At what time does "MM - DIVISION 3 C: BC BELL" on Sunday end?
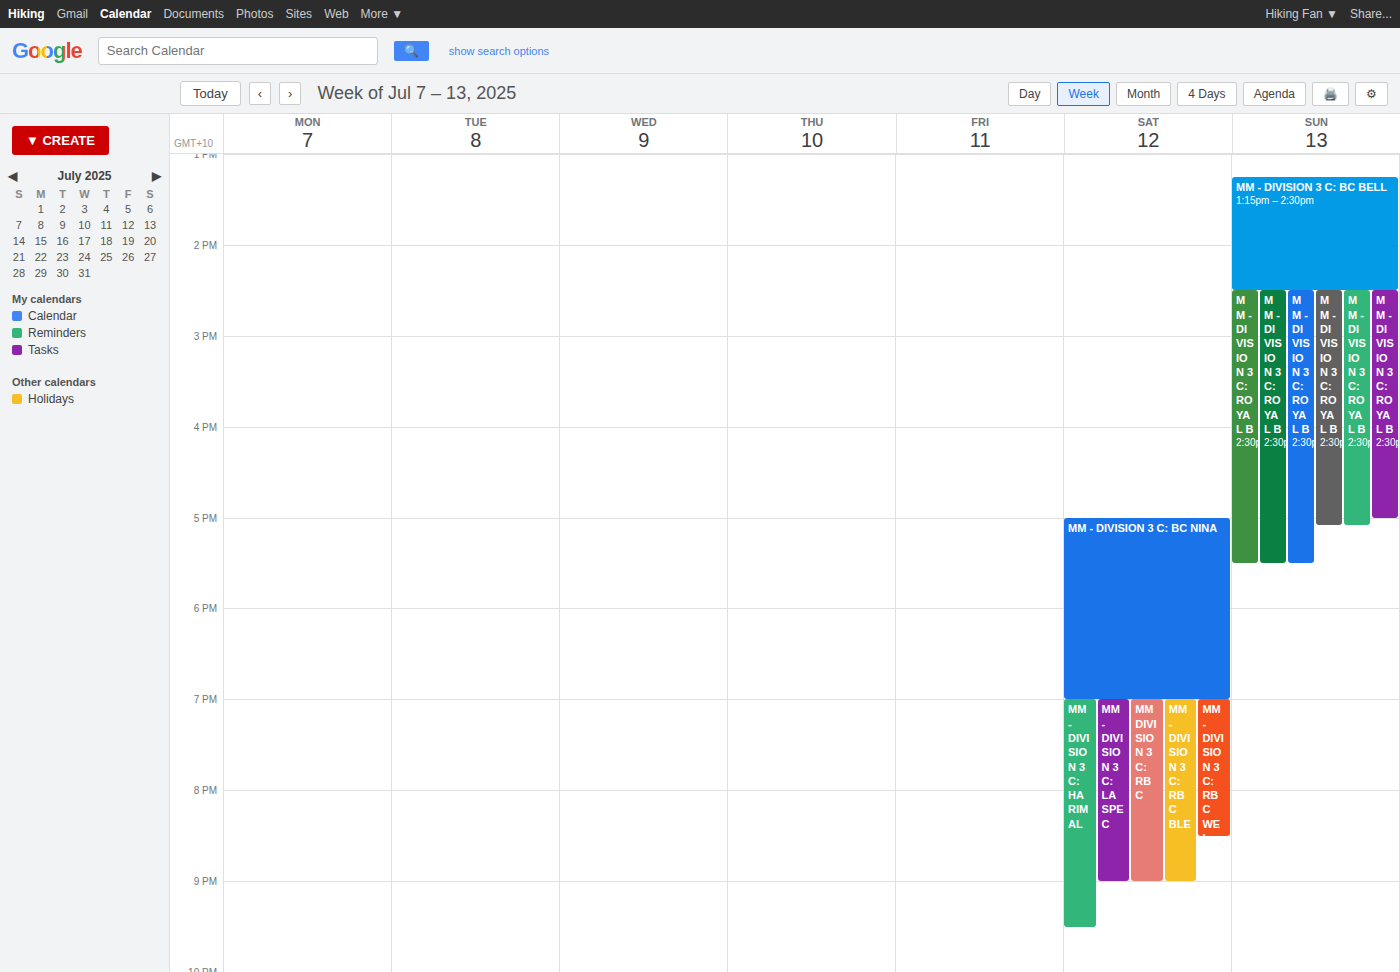
2:30 PM